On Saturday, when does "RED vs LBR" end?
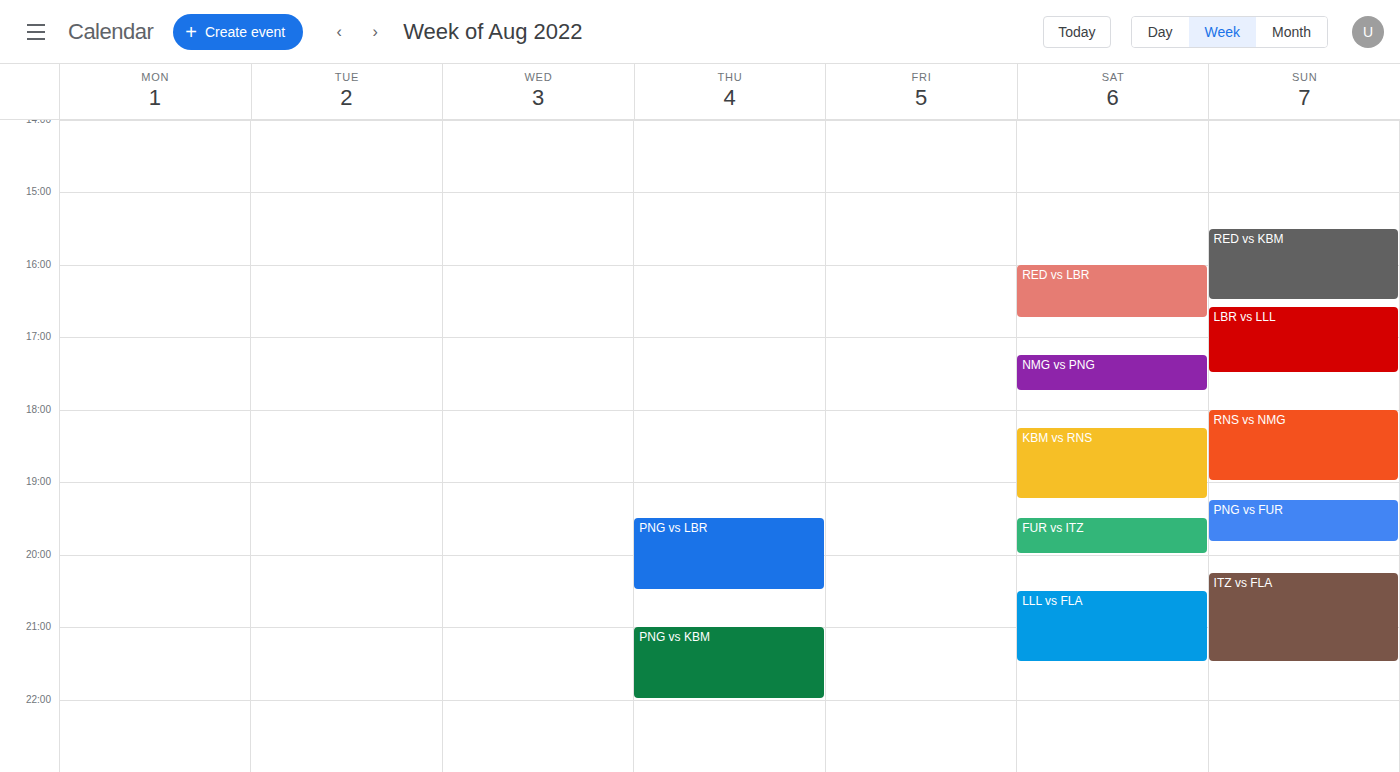
4:45 PM